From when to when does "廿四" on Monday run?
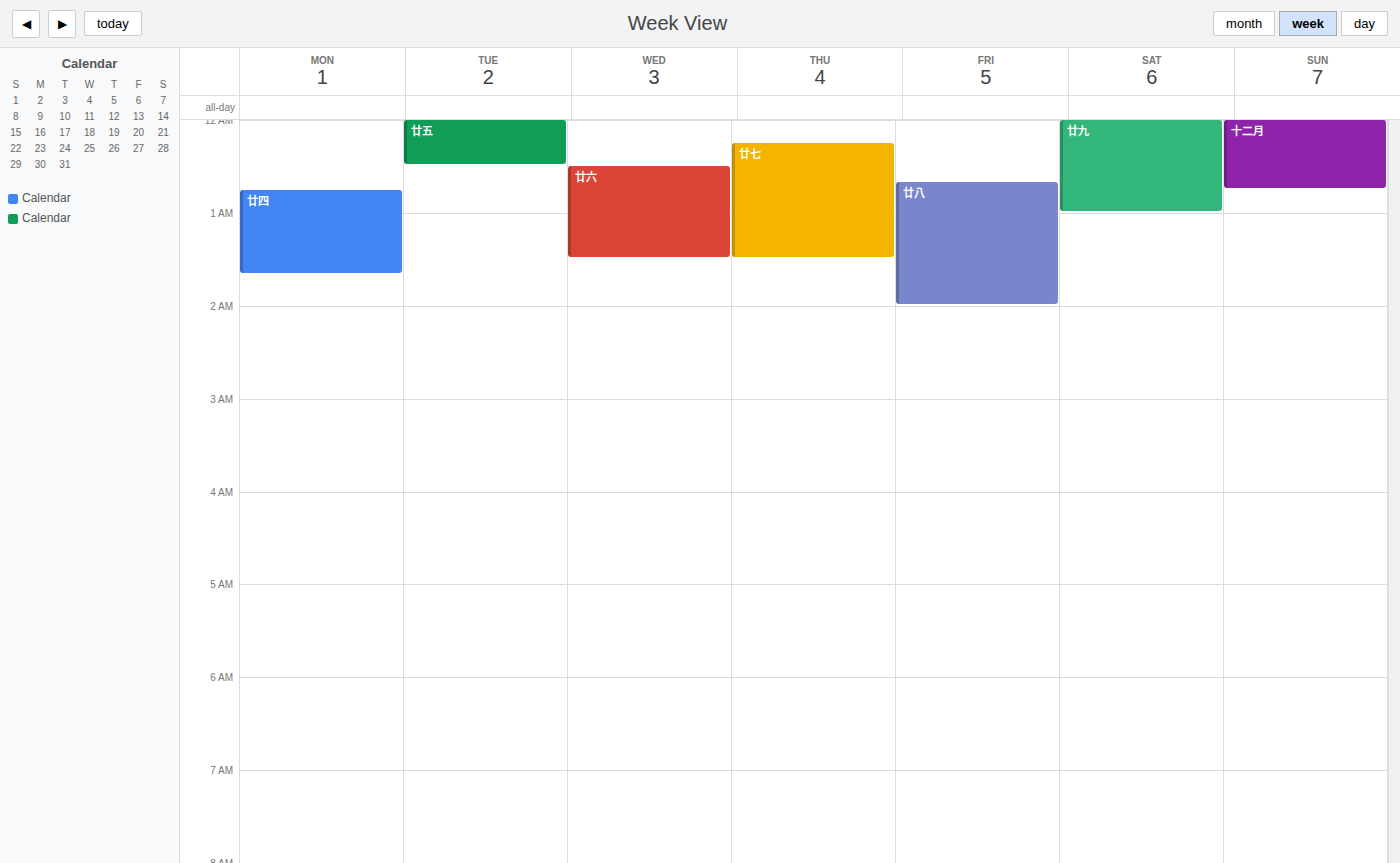
00:45 to 01:40